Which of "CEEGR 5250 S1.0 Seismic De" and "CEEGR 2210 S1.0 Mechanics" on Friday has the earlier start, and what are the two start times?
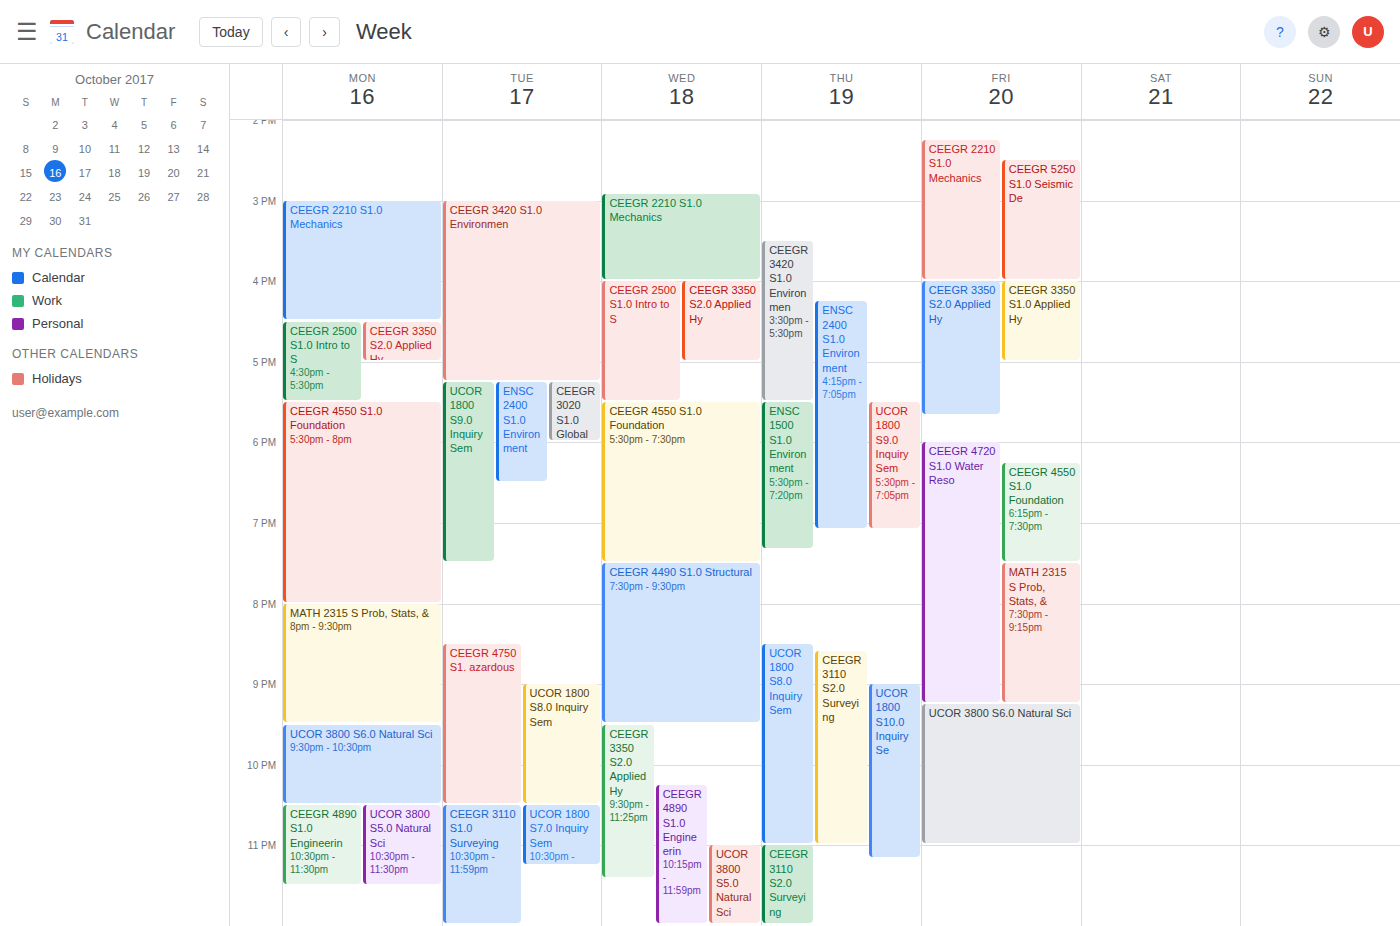
"CEEGR 2210 S1.0 Mechanics" 14:15; "CEEGR 5250 S1.0 Seismic De" 14:30.